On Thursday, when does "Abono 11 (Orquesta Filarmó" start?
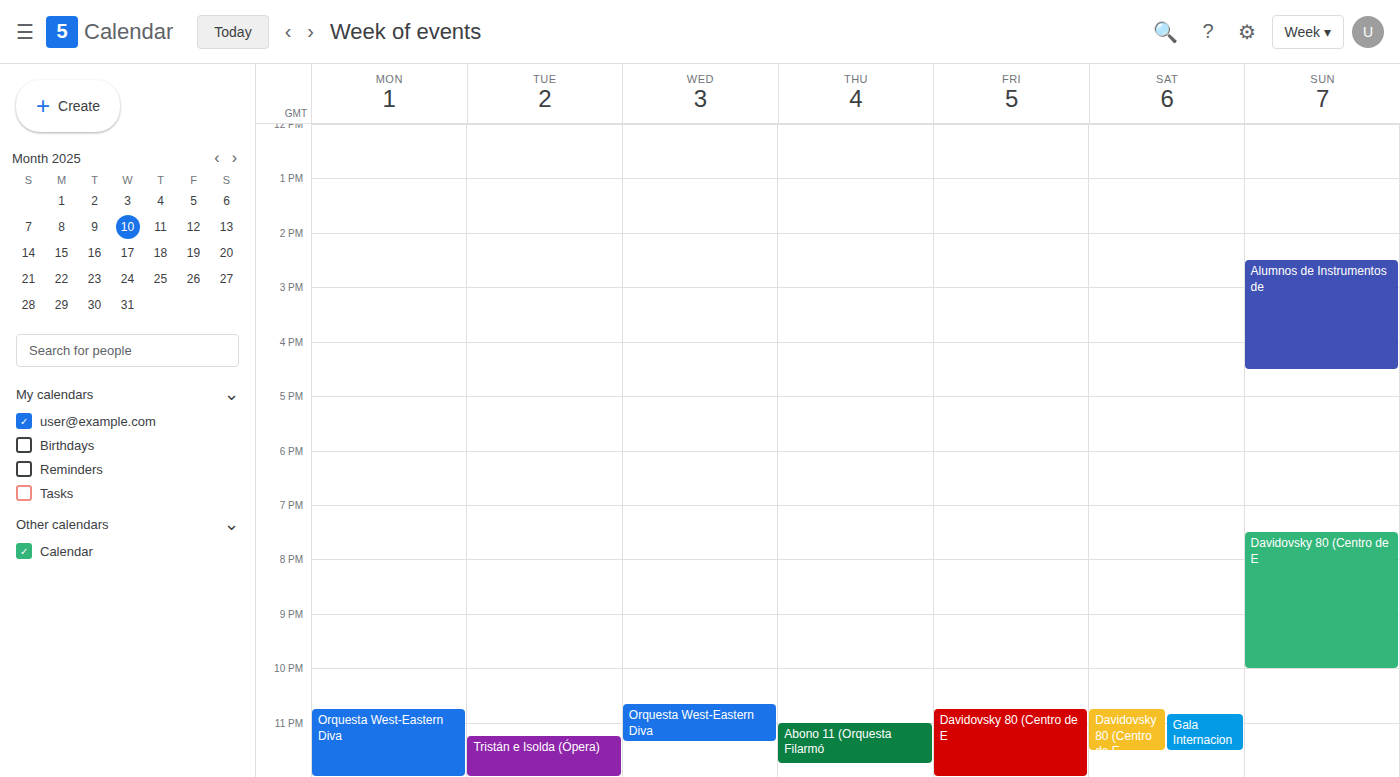
11:00 PM